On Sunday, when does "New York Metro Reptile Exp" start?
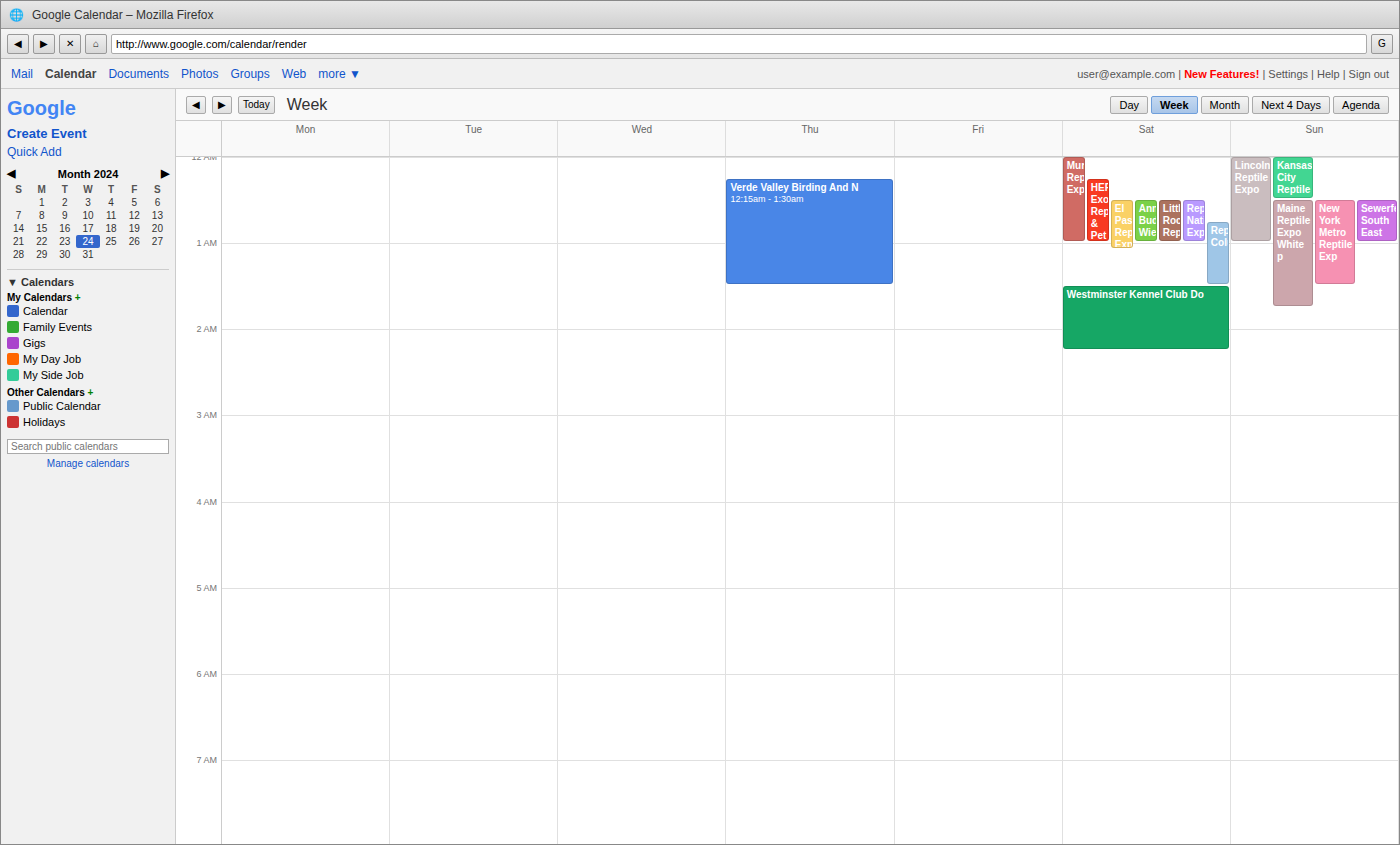
12:30 AM